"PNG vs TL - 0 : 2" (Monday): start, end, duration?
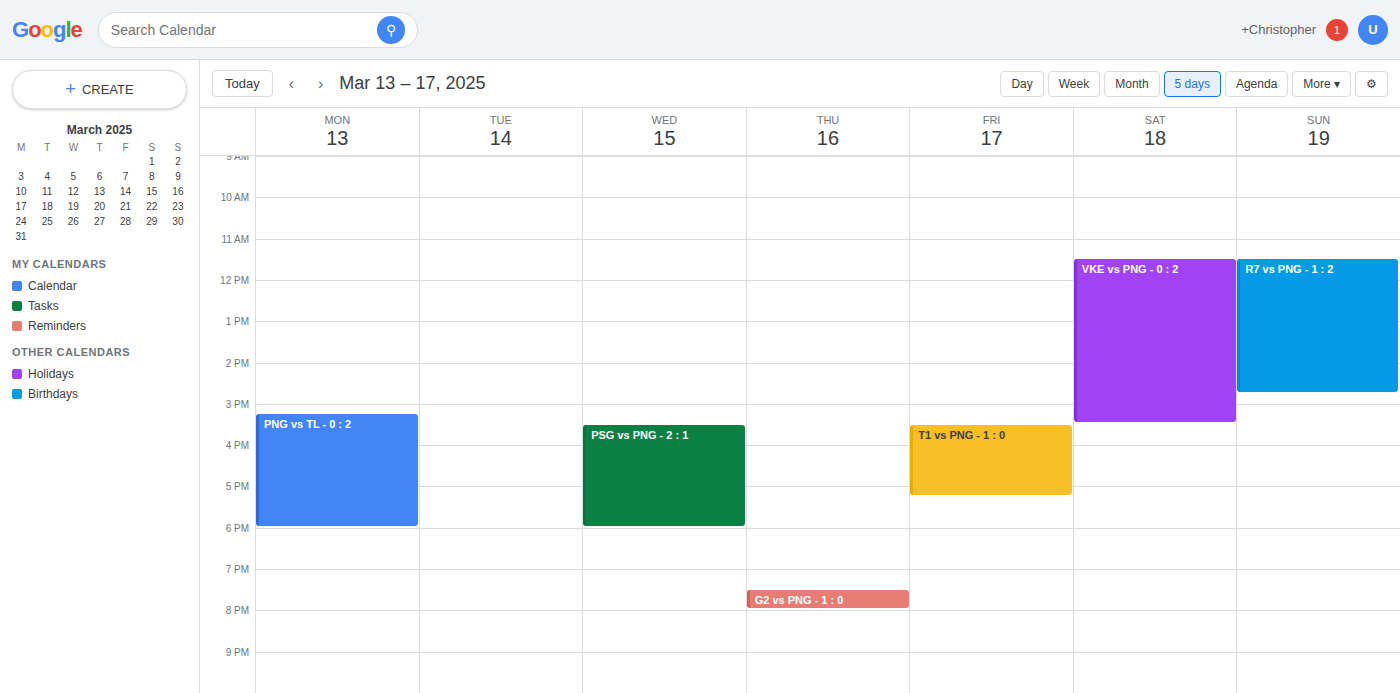
3:15 PM to 6:00 PM, 2 hours 45 minutes